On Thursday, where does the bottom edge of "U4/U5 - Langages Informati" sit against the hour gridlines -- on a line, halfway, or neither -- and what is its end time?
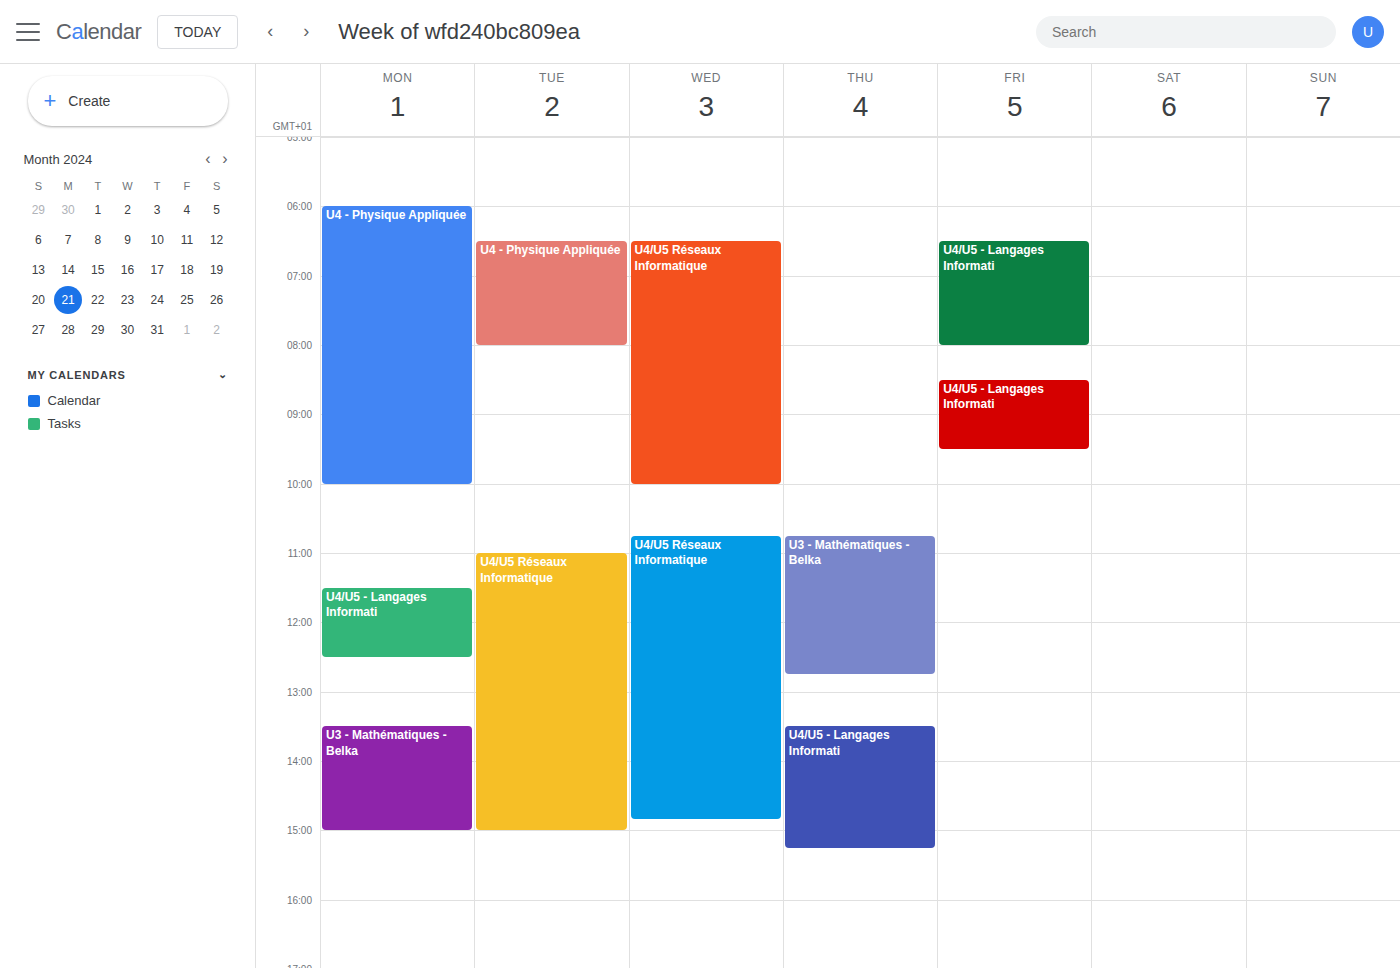
3:15 PM -- neither: a quarter of the way from the 3 PM line to the 4 PM line.